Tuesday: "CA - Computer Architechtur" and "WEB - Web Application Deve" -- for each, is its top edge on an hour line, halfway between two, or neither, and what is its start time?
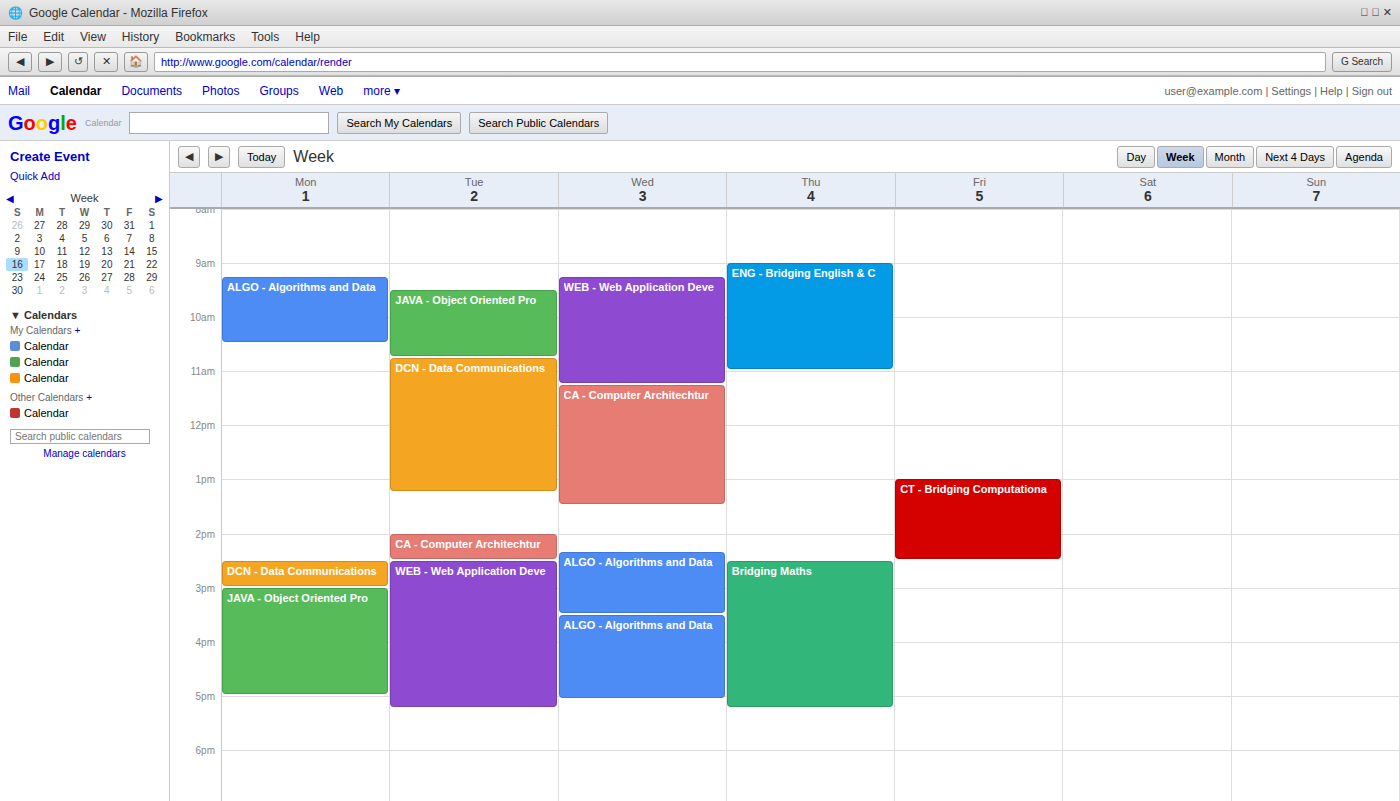
"CA - Computer Architechtur": 2:00 PM, exactly on the 2 PM line. "WEB - Web Application Deve": 2:30 PM, halfway between the 2 PM and 3 PM lines.